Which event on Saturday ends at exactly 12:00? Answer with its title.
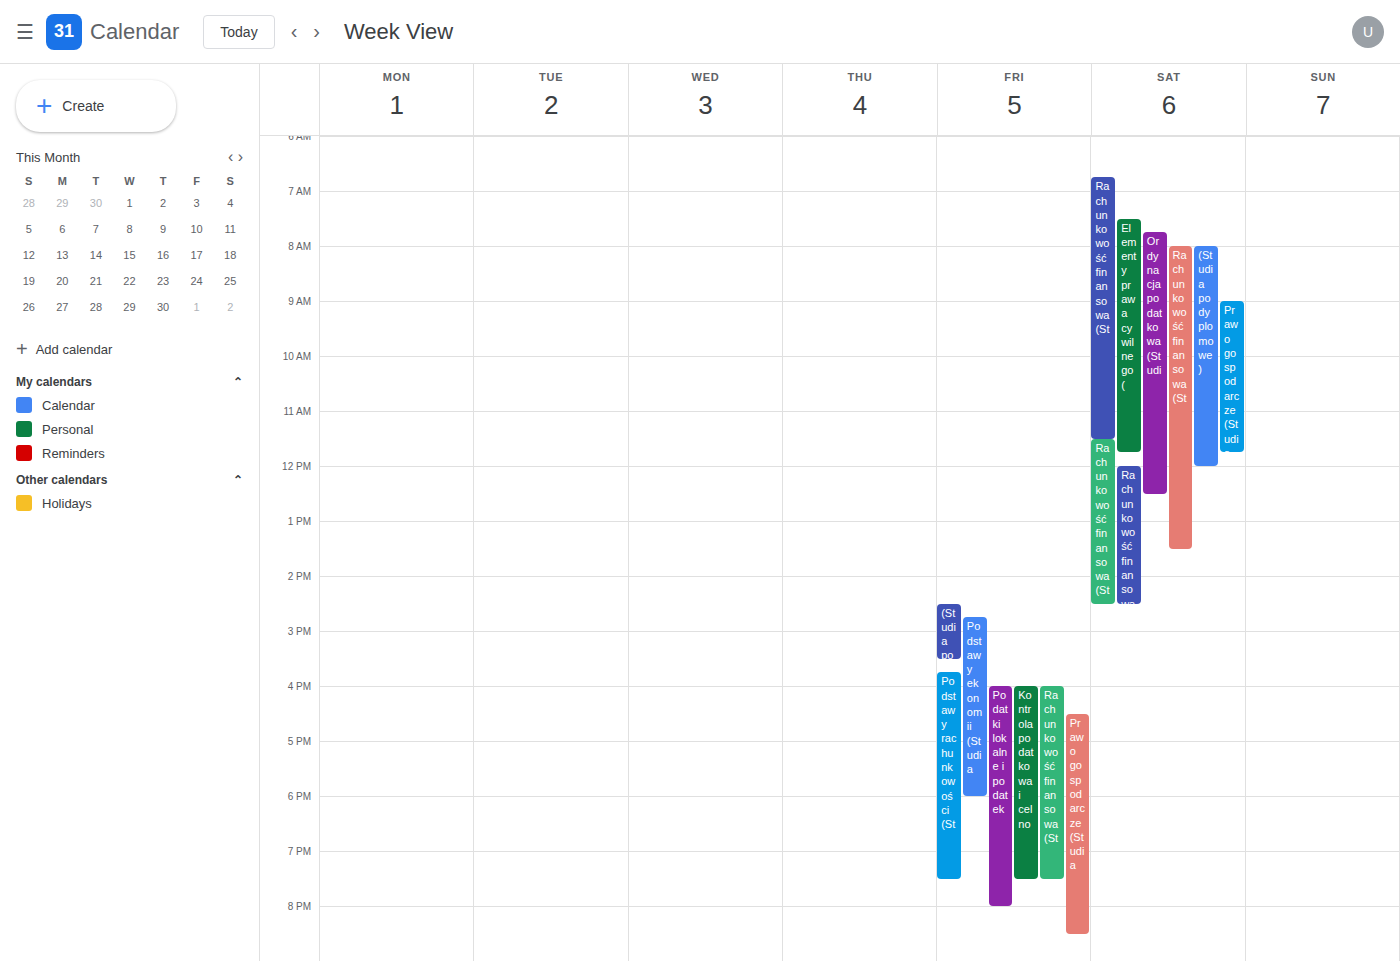
"(Studia podyplomowe)"